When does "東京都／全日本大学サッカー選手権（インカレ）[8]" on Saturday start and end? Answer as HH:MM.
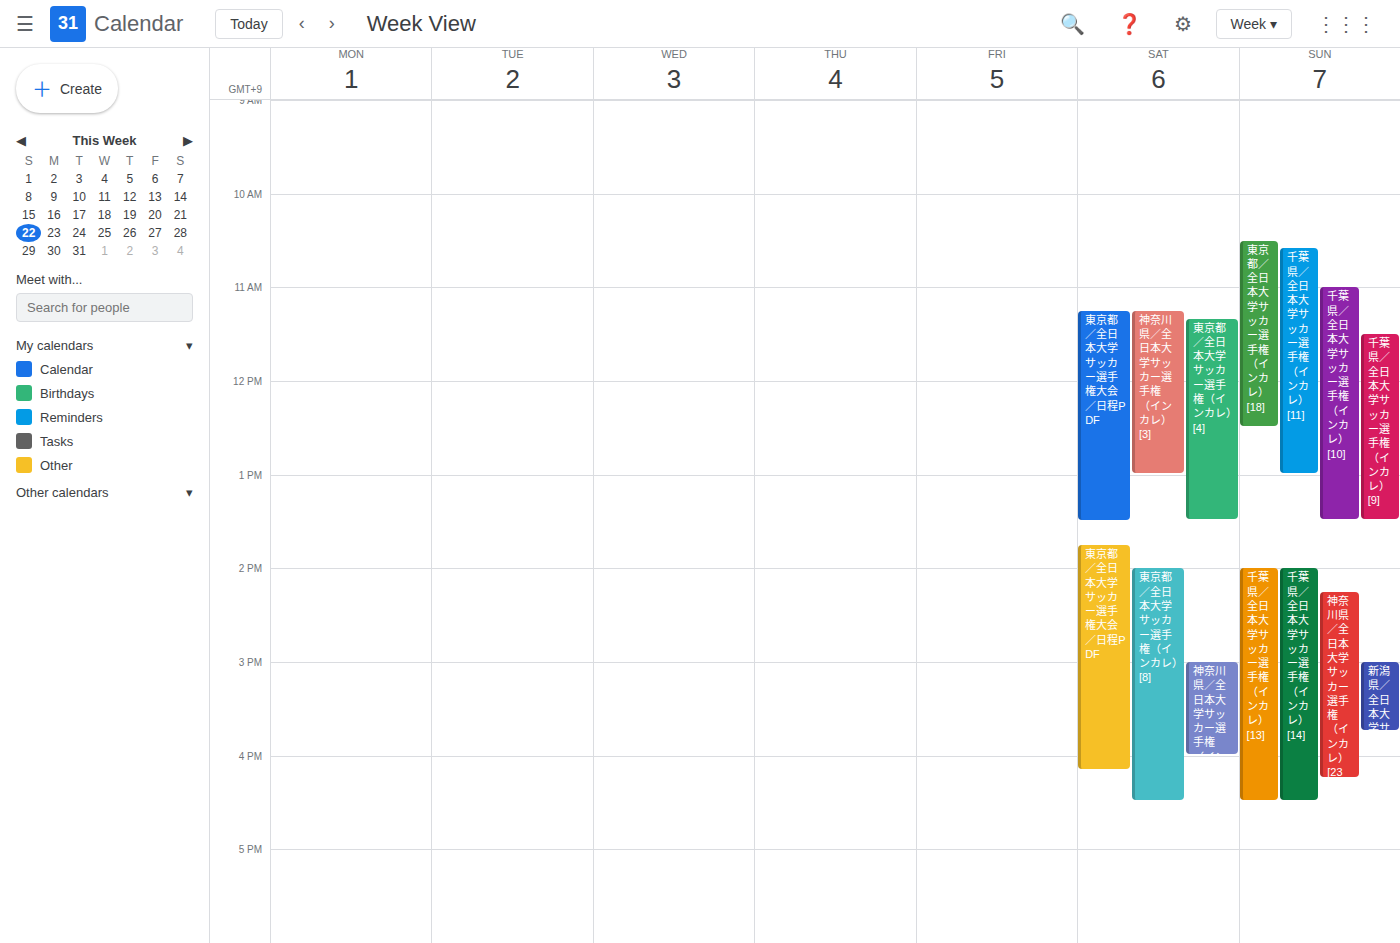
14:00 to 16:30